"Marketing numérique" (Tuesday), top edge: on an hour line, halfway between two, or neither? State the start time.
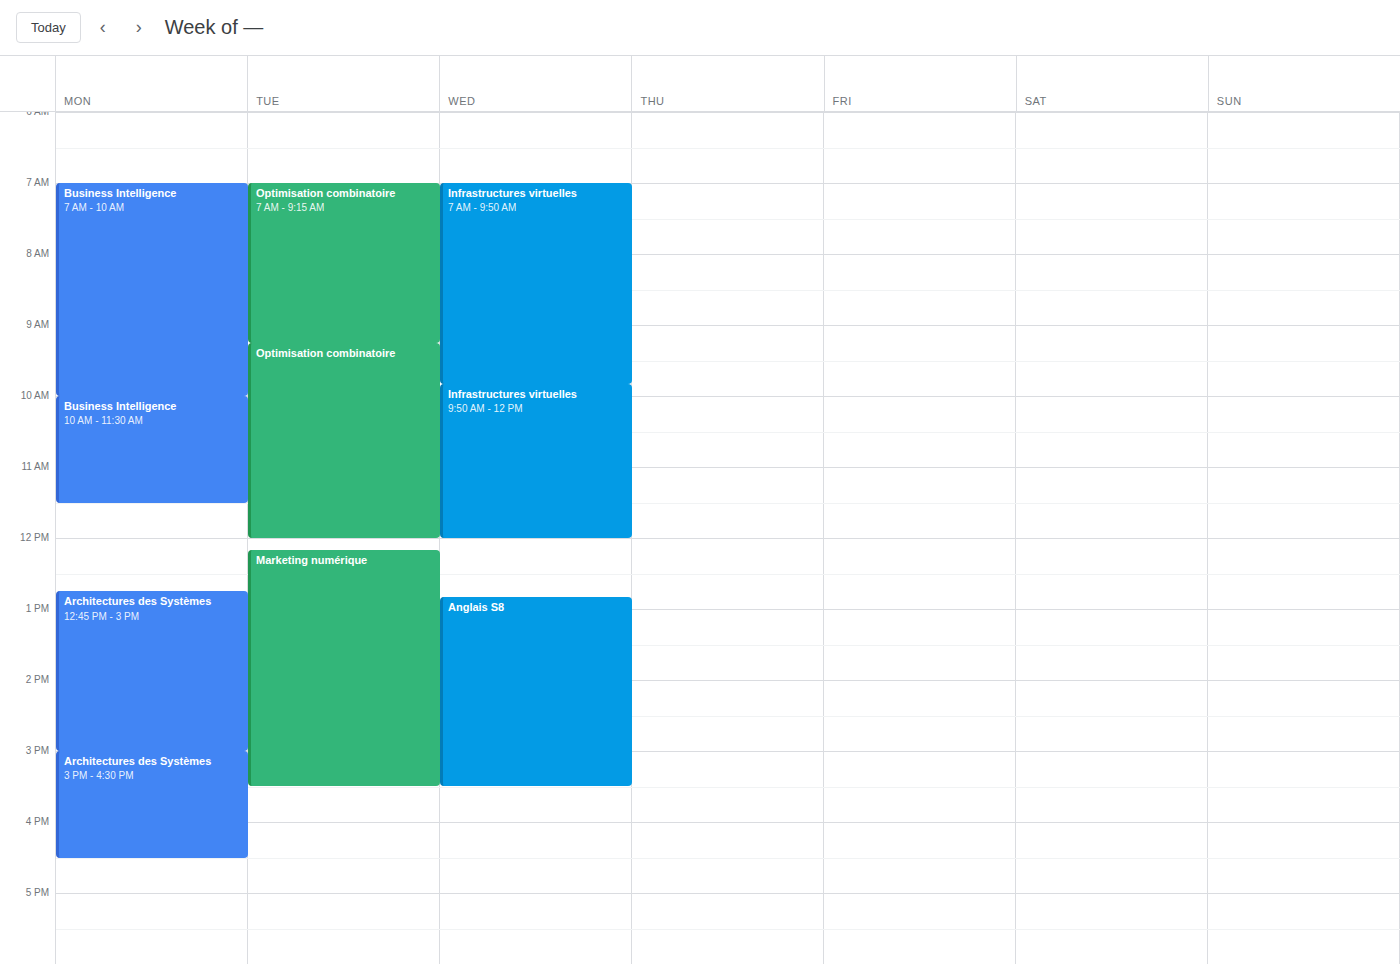
12:10 PM -- neither: 10 minutes below the 12 PM line and 50 minutes above the 1 PM line.